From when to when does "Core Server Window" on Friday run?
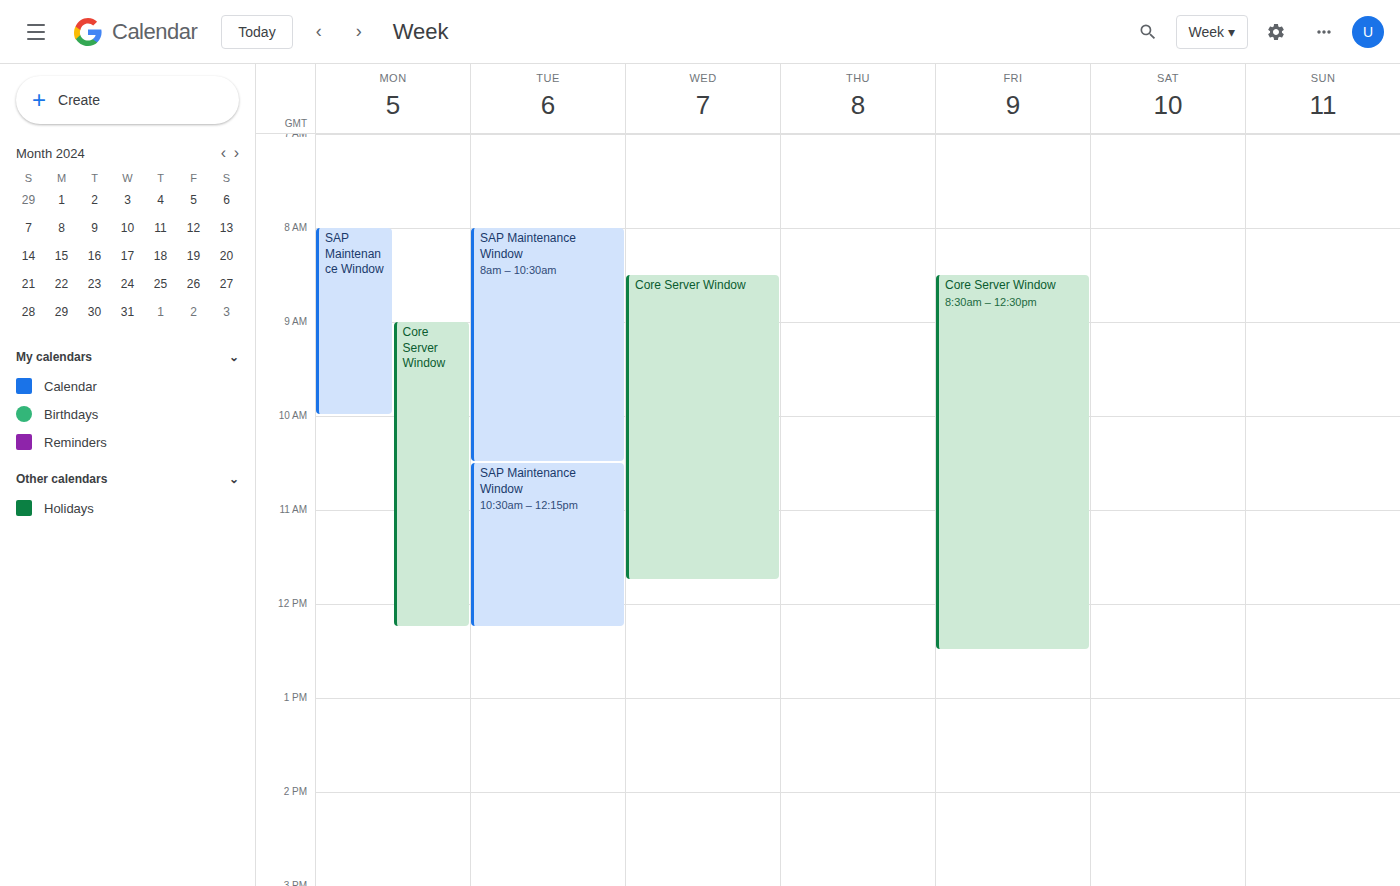
8:30 AM to 12:30 PM